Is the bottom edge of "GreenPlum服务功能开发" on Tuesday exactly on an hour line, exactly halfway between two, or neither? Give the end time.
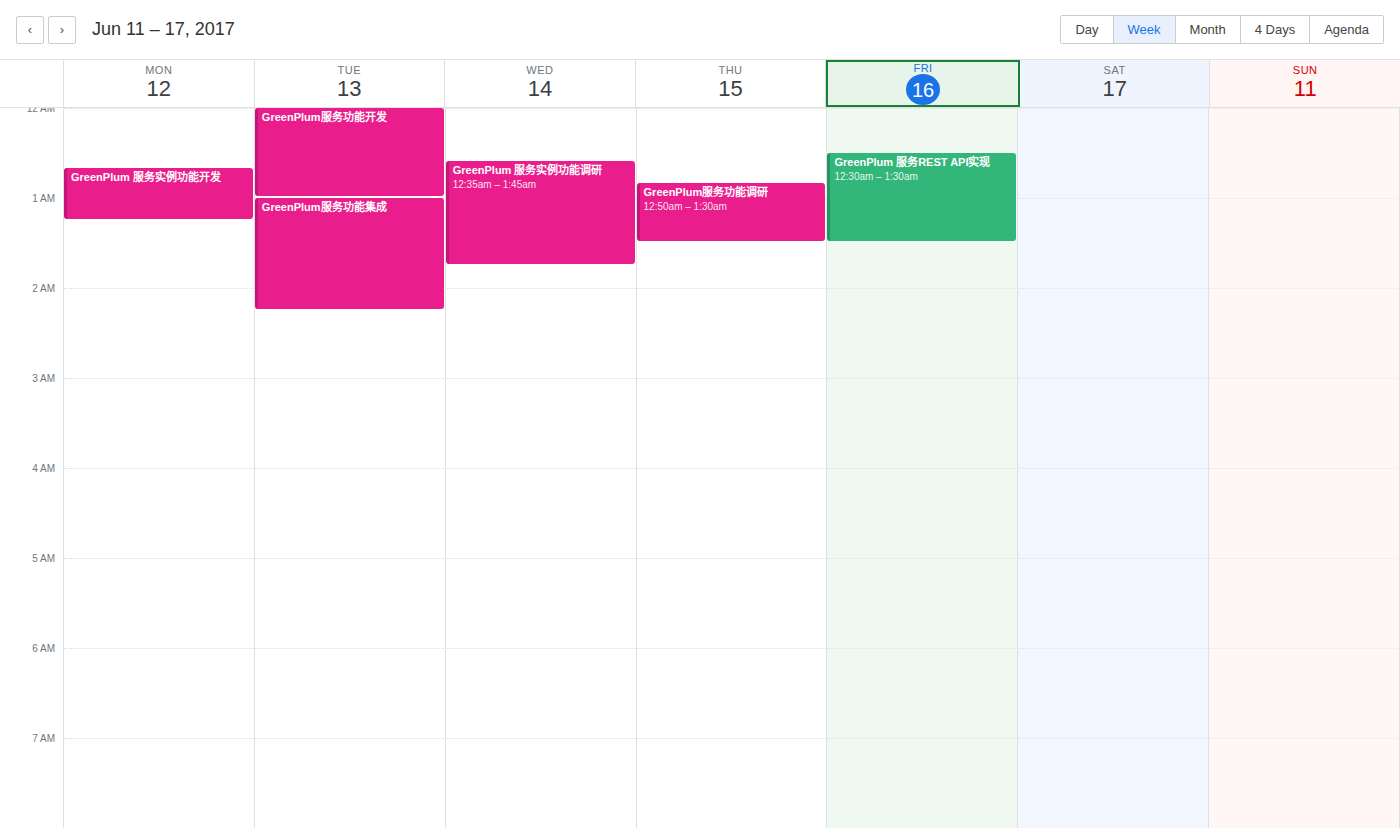
1:00 AM -- exactly on the 1 AM line.